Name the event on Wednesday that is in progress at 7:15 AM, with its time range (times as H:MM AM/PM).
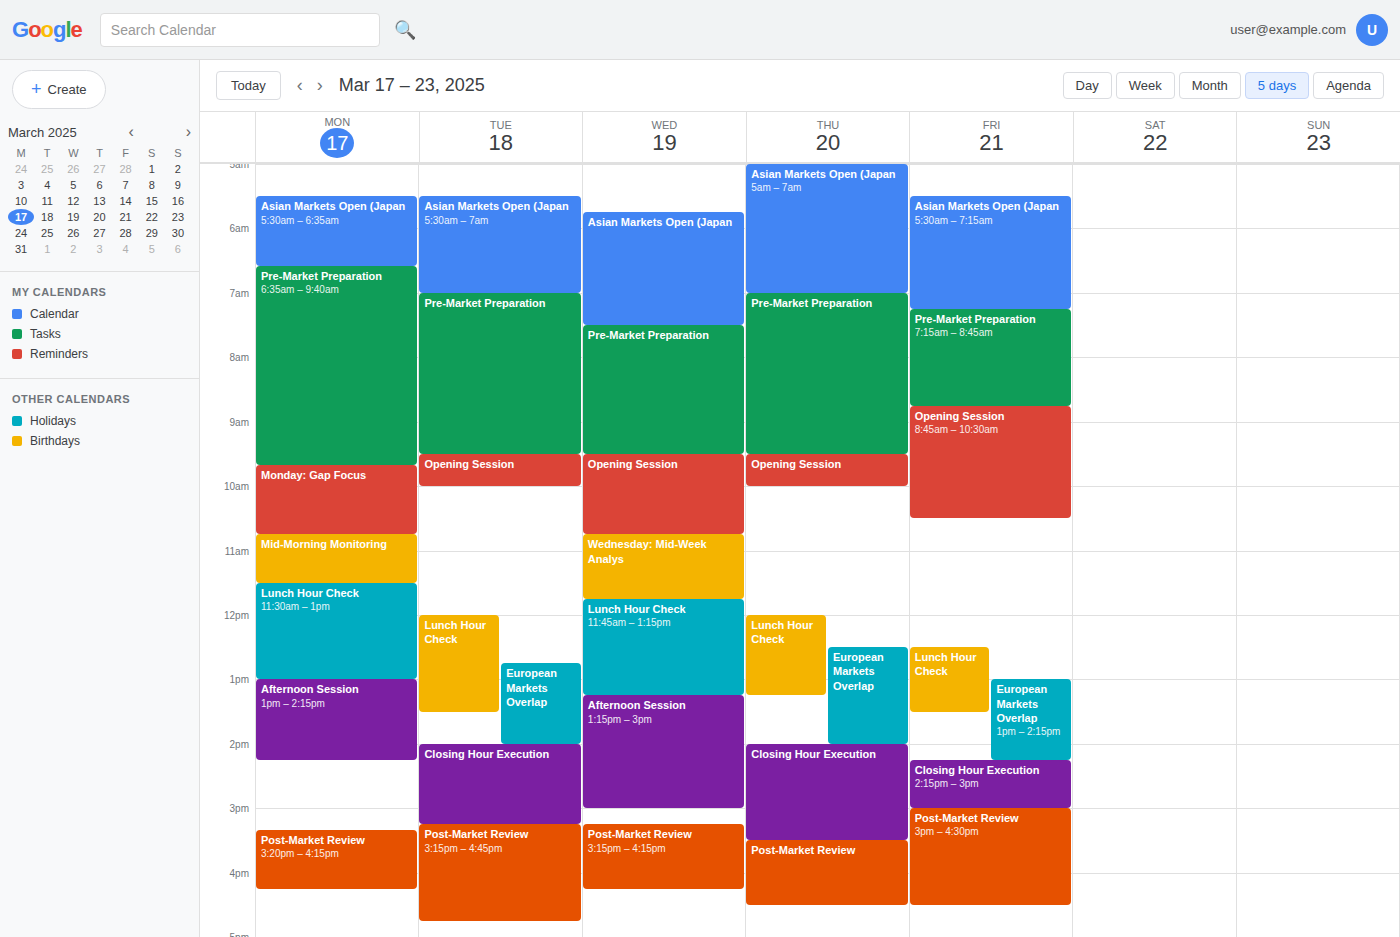
"Asian Markets Open (Japan", 5:45 AM to 7:30 AM